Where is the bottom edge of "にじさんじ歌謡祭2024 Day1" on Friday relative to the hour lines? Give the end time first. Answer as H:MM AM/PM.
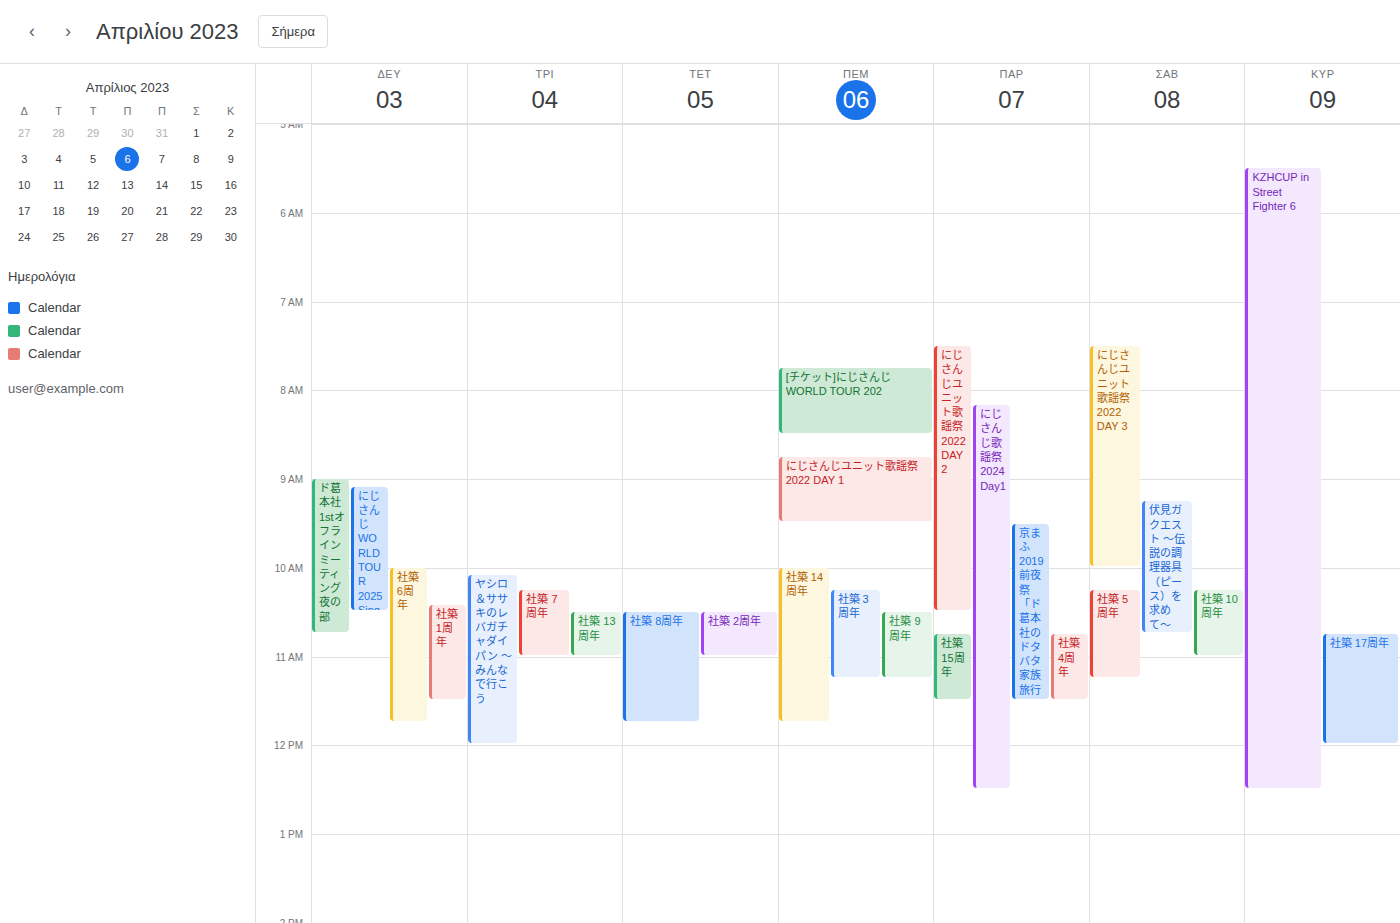
12:30 PM -- halfway between the 12 PM and 1 PM lines.